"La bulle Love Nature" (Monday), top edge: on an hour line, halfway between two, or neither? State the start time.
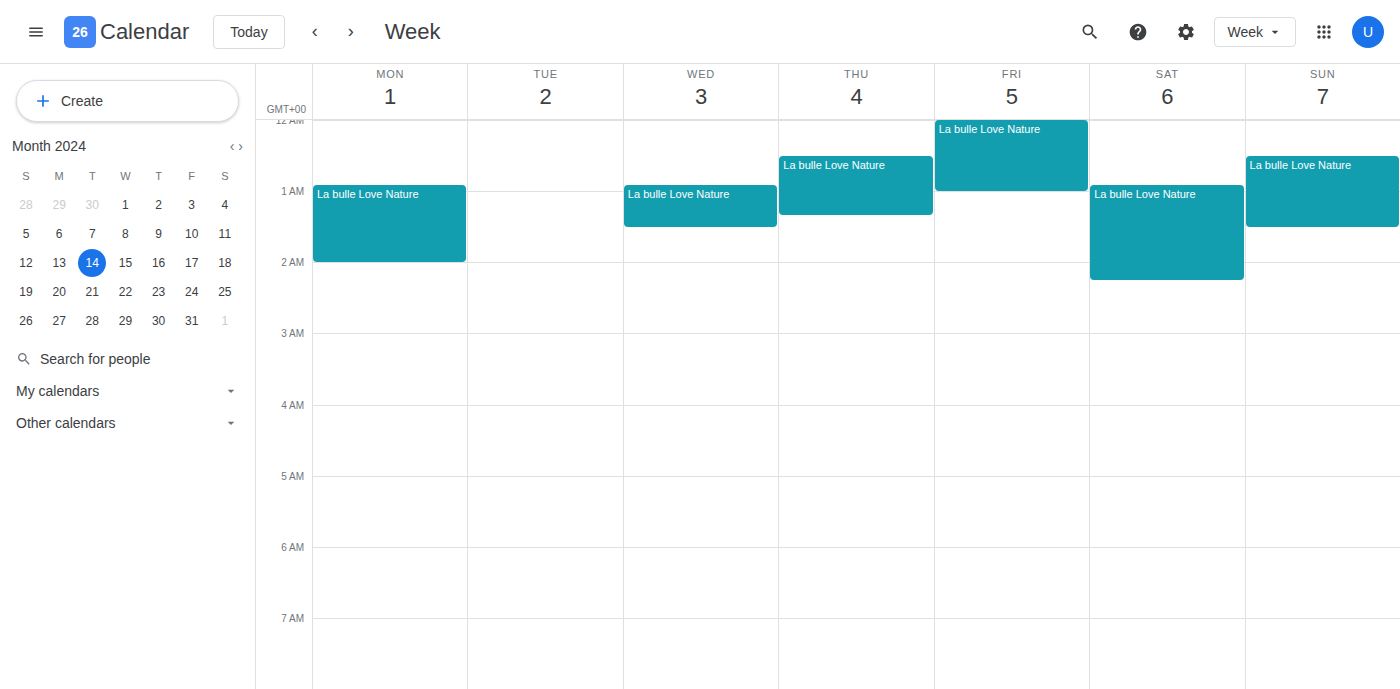
00:55 -- neither: 55 minutes below the 00:00 line and 5 minutes above the 01:00 line.